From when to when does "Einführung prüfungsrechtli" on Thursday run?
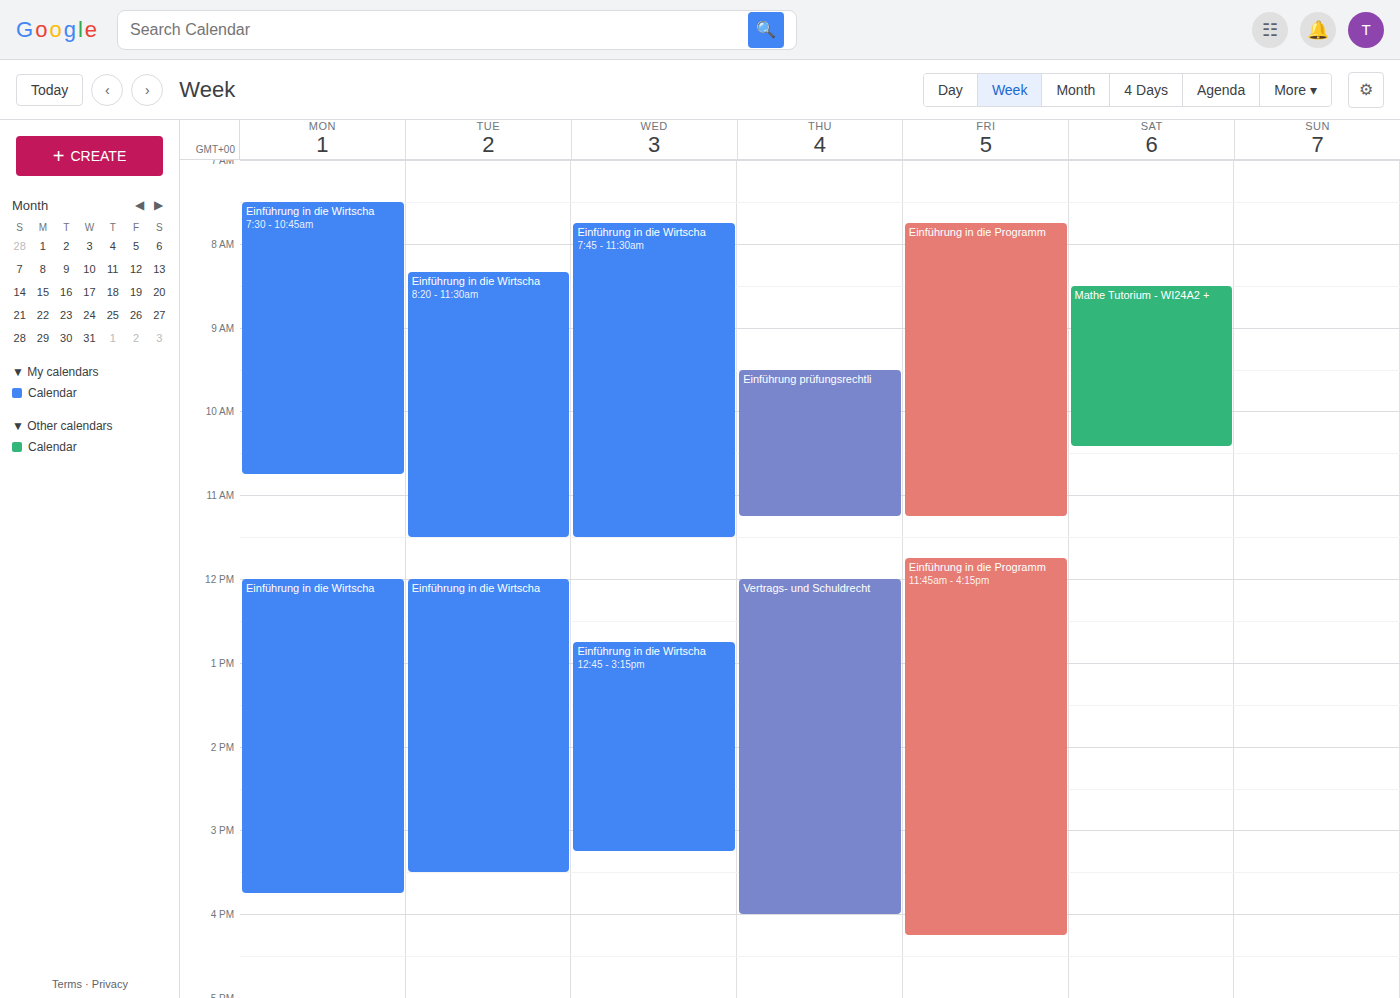
9:30 AM to 11:15 AM